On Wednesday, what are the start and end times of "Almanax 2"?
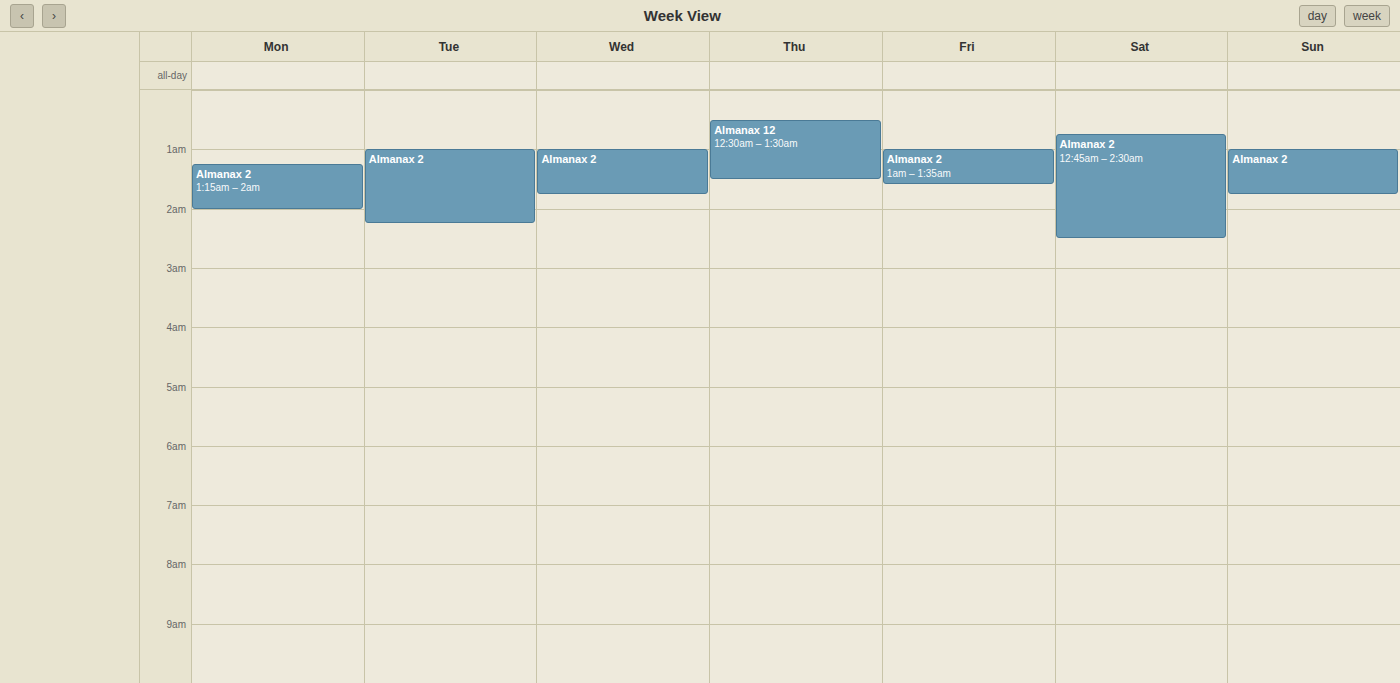
1:00 AM to 1:45 AM